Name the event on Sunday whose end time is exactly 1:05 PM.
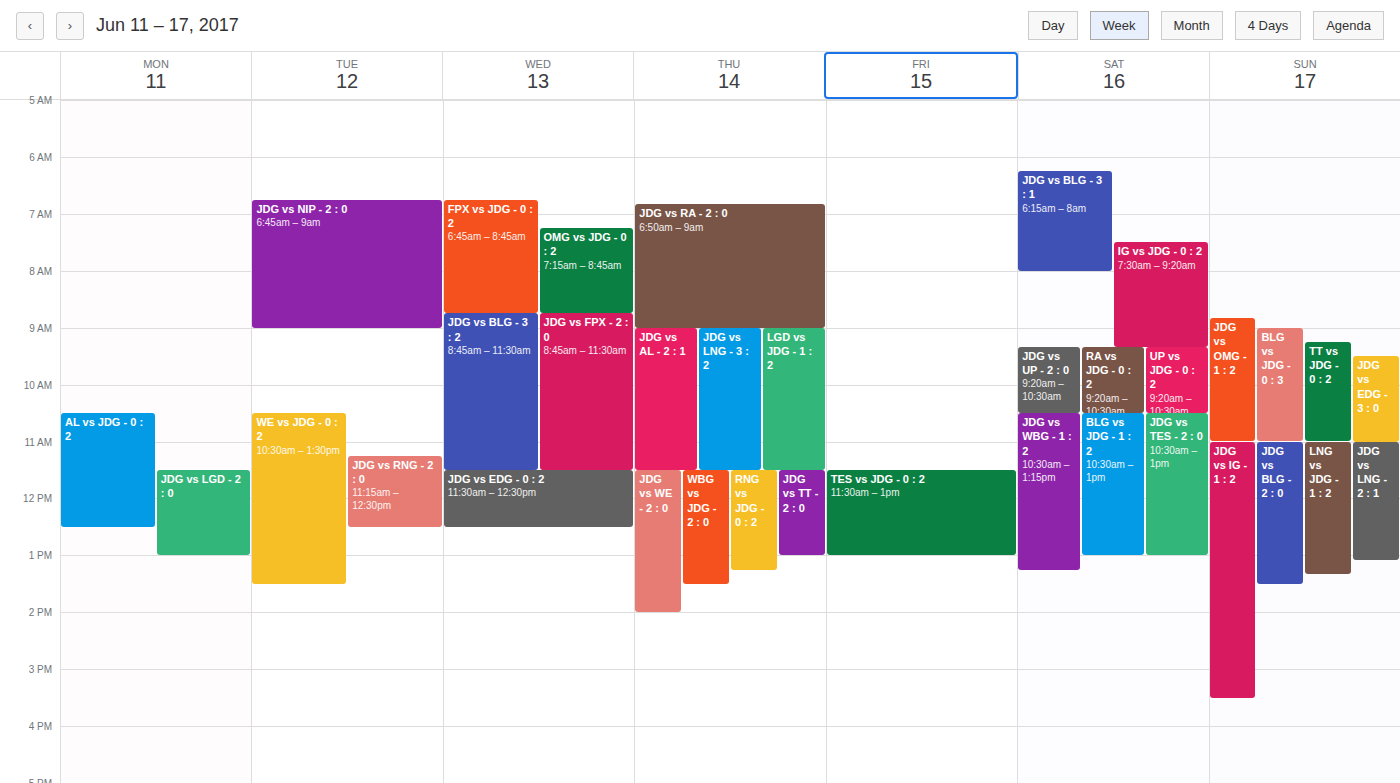
"JDG vs LNG - 2 : 1"